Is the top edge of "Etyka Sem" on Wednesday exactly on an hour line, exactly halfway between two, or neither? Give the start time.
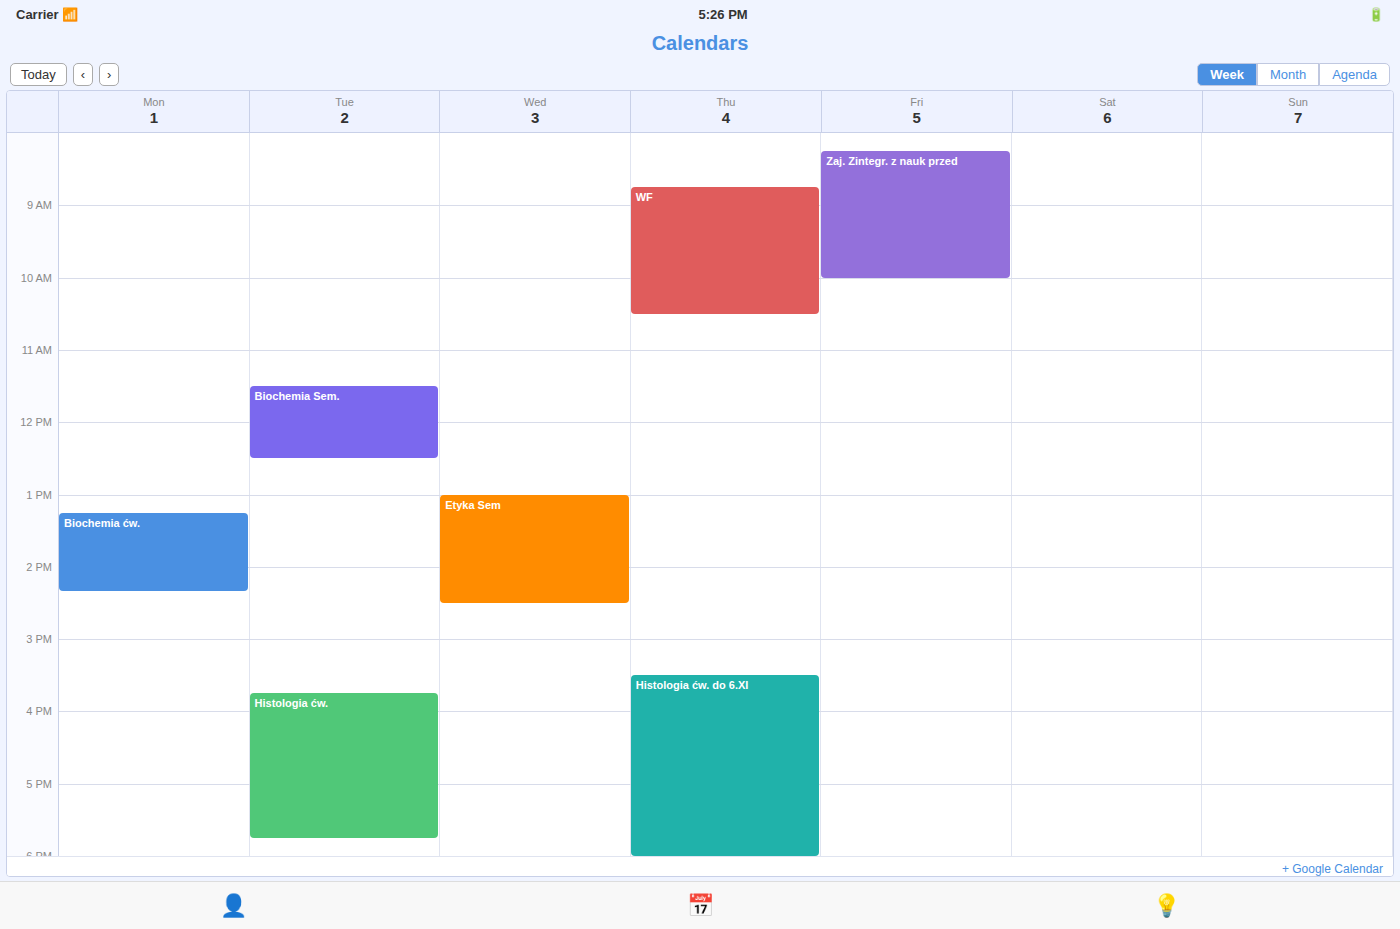
1:00 PM -- exactly on the 1 PM line.